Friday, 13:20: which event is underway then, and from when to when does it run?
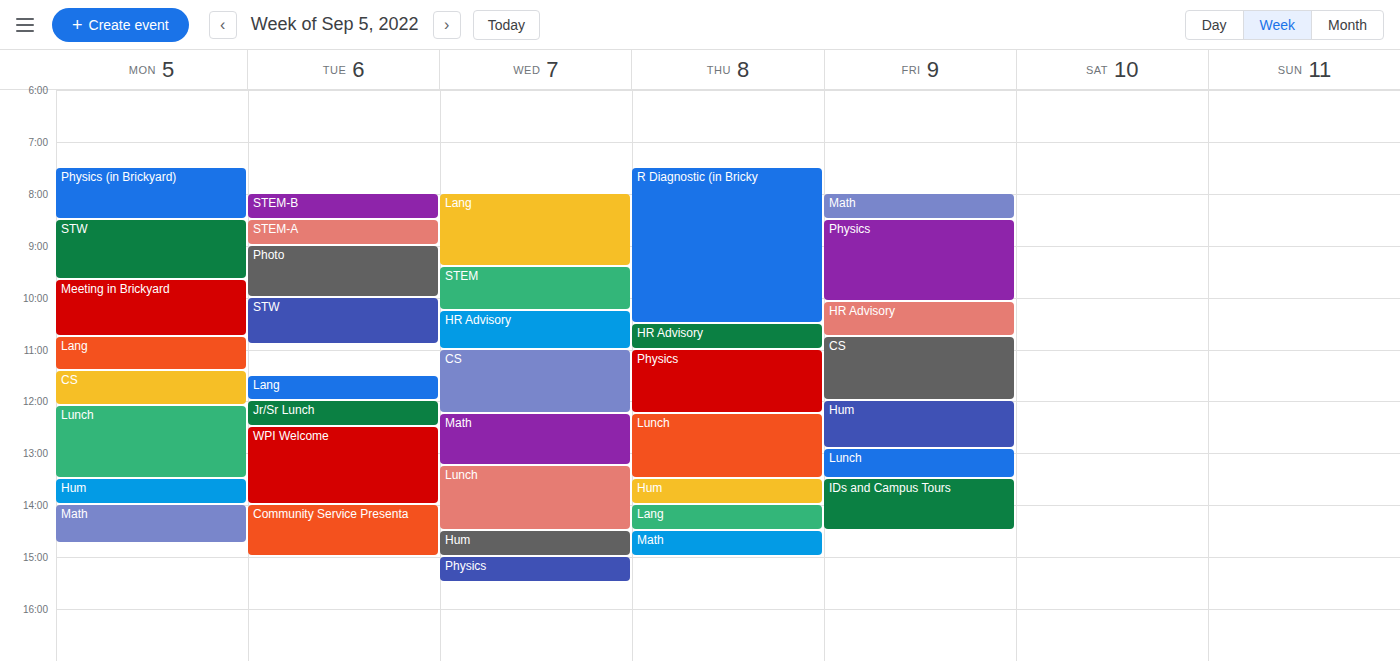
"Lunch", 12:55 to 13:30